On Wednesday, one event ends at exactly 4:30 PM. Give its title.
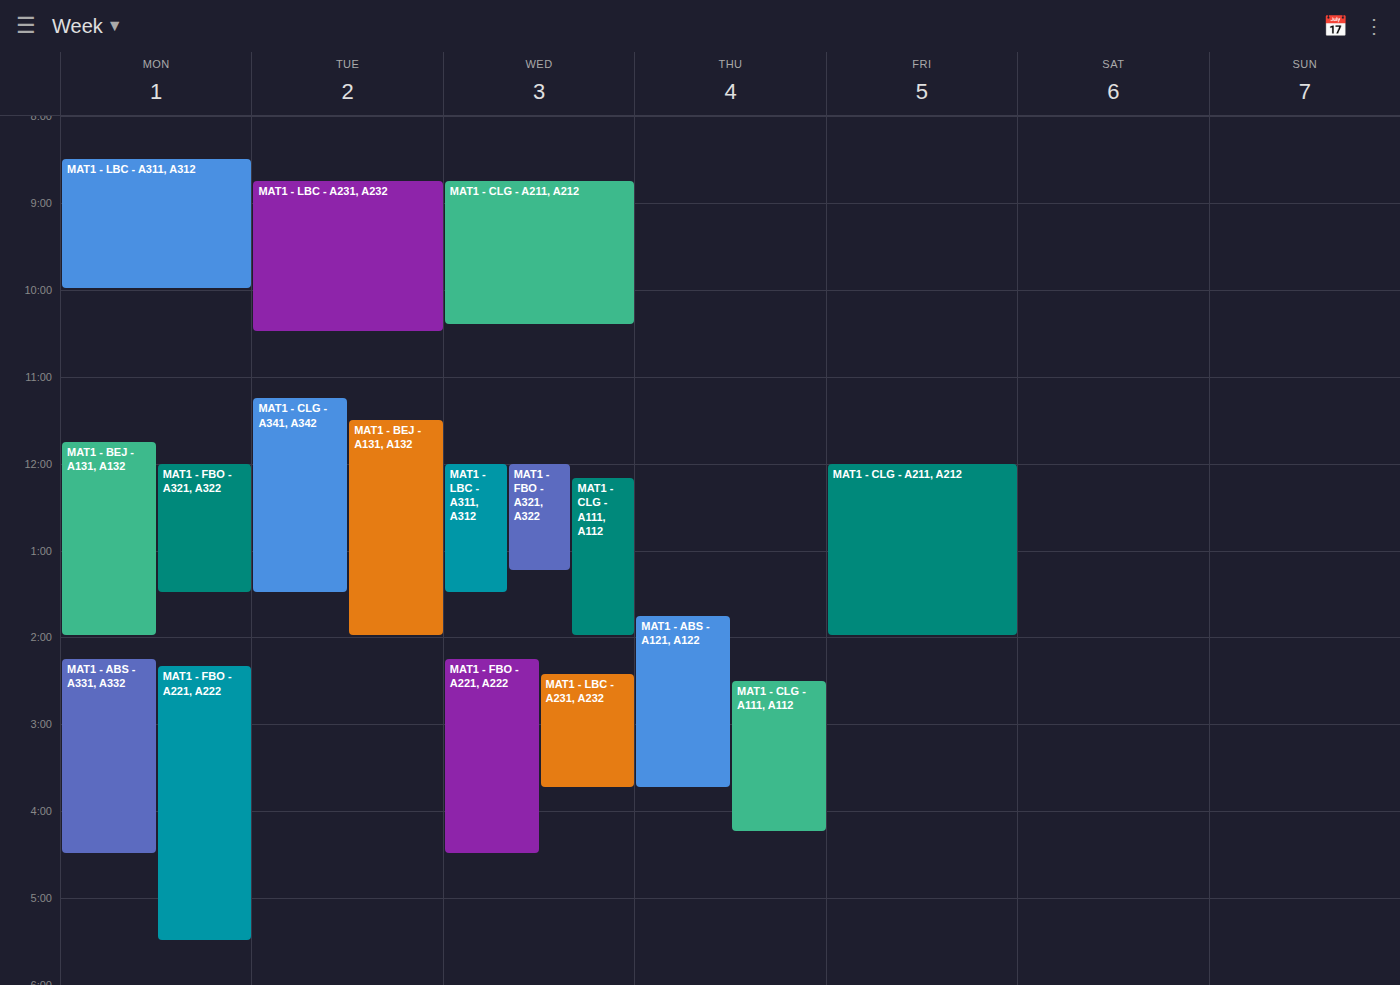
"MAT1 - FBO - A221, A222"